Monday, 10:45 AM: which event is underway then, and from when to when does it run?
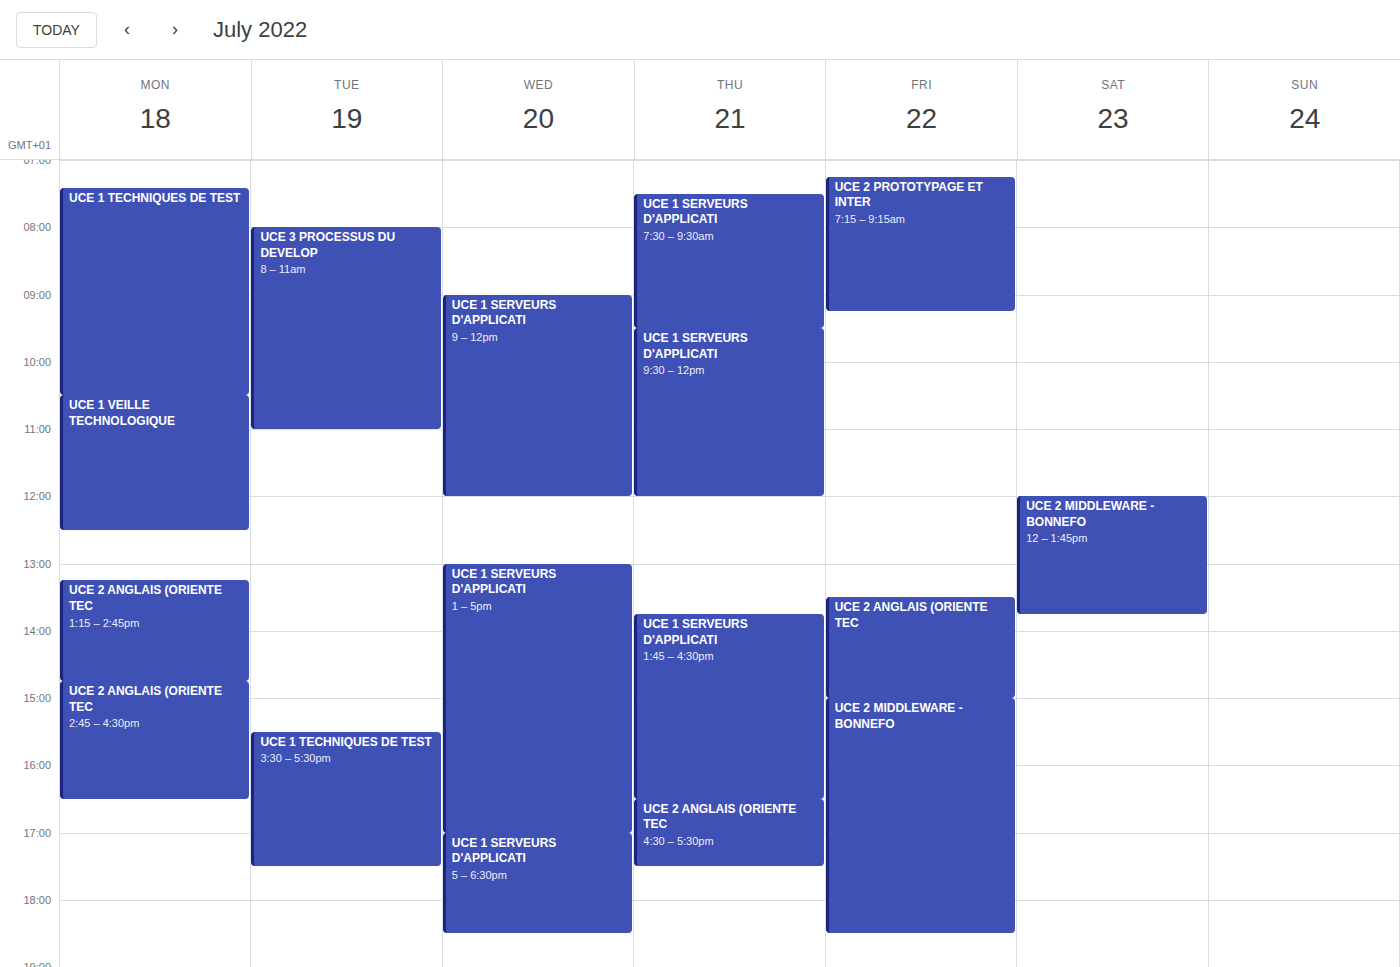
"UCE 1 VEILLE TECHNOLOGIQUE", 10:30 AM to 12:30 PM